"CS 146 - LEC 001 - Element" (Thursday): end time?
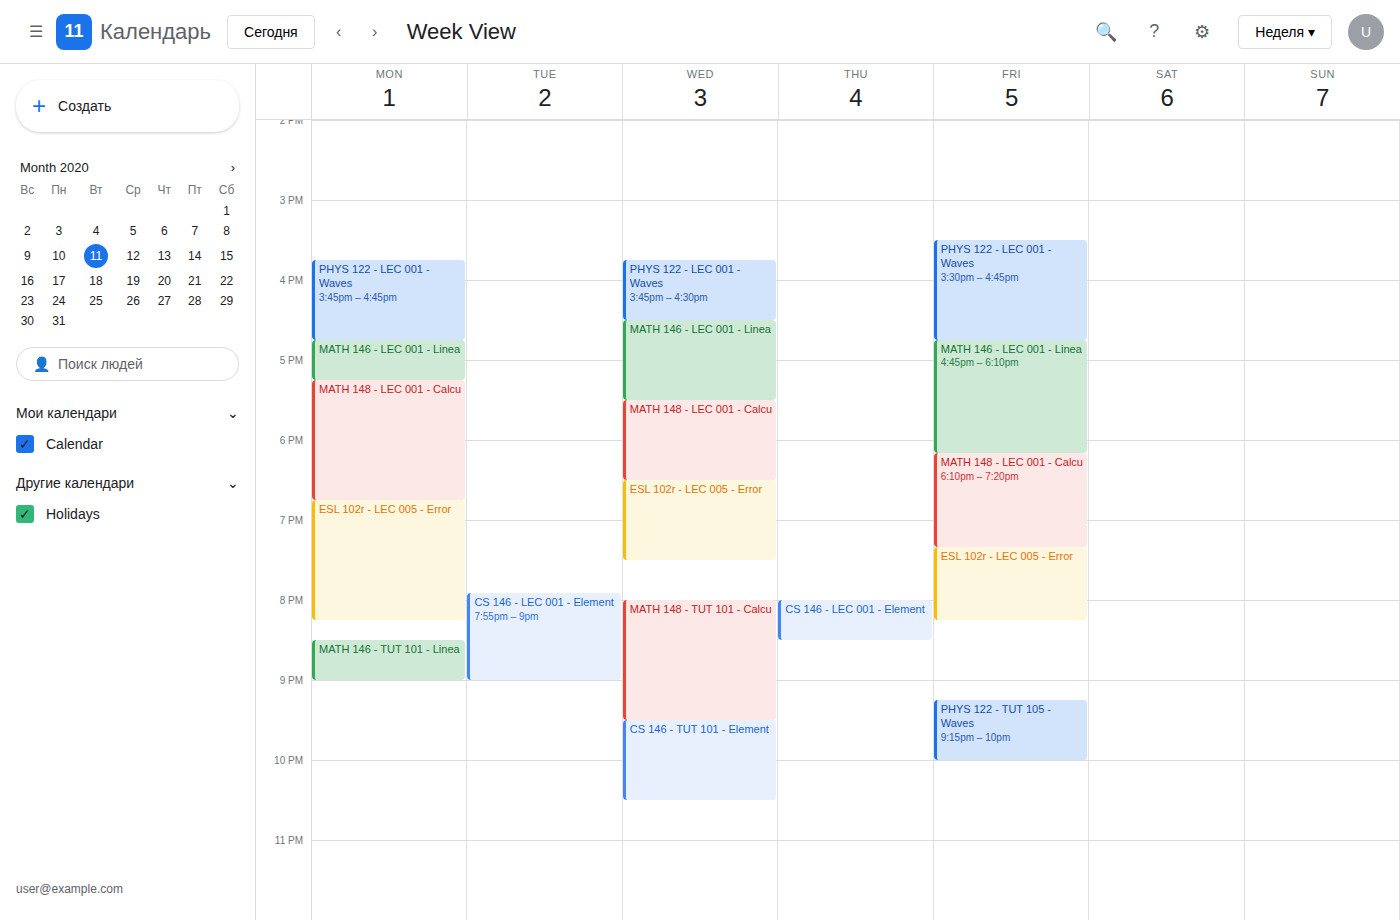
20:30